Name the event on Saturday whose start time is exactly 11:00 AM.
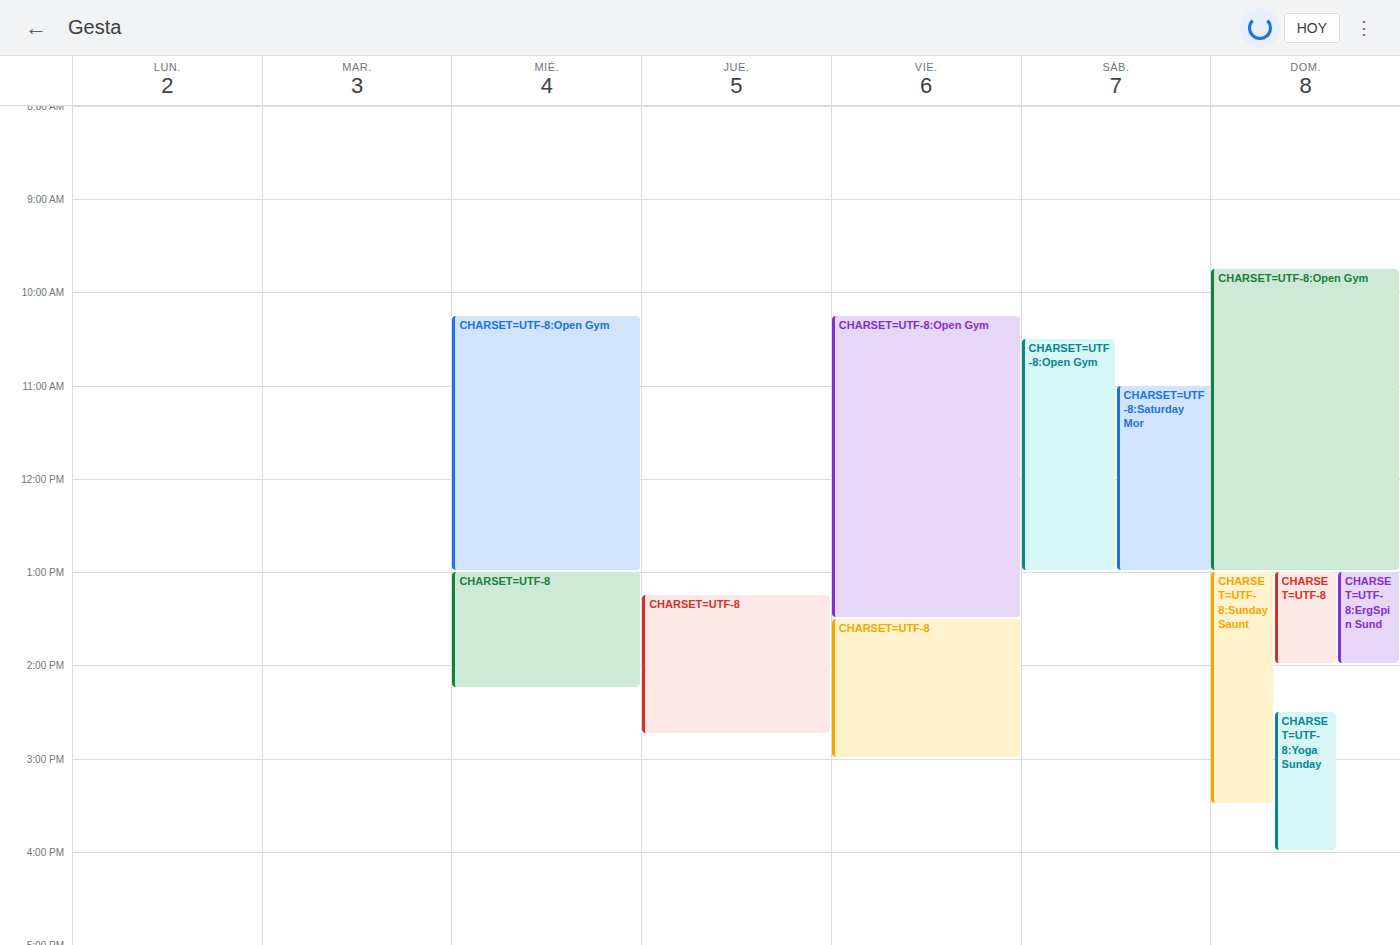
"CHARSET=UTF-8:Saturday Mor"